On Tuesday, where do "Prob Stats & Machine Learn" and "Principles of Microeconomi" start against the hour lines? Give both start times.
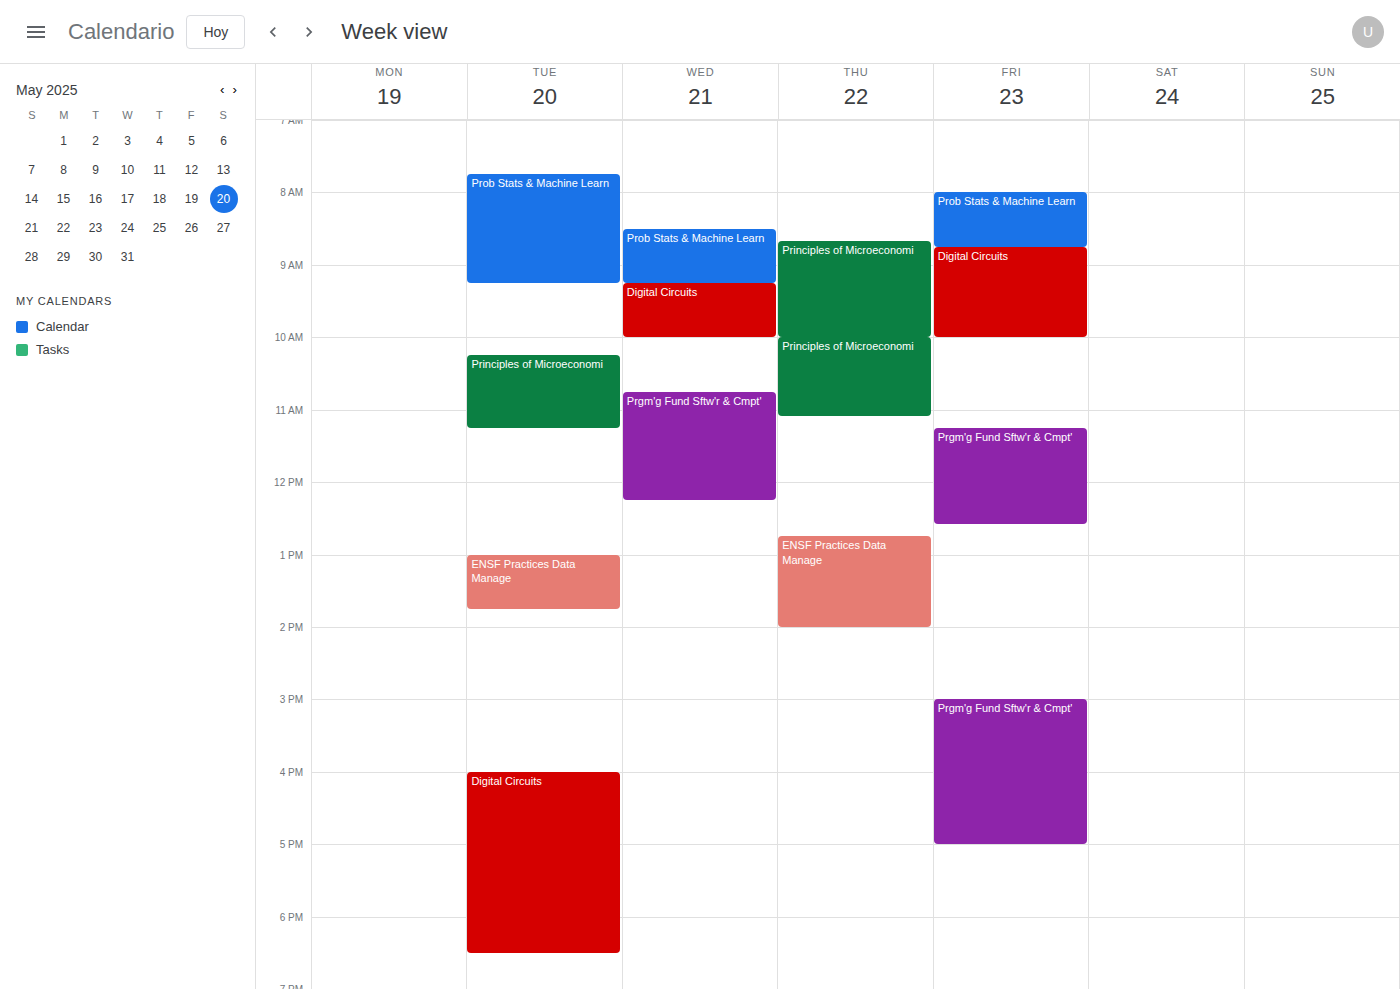
"Prob Stats & Machine Learn": 7:45 AM, neither: three quarters of the way from the 7 AM line to the 8 AM line. "Principles of Microeconomi": 10:15 AM, neither: a quarter of the way from the 10 AM line to the 11 AM line.